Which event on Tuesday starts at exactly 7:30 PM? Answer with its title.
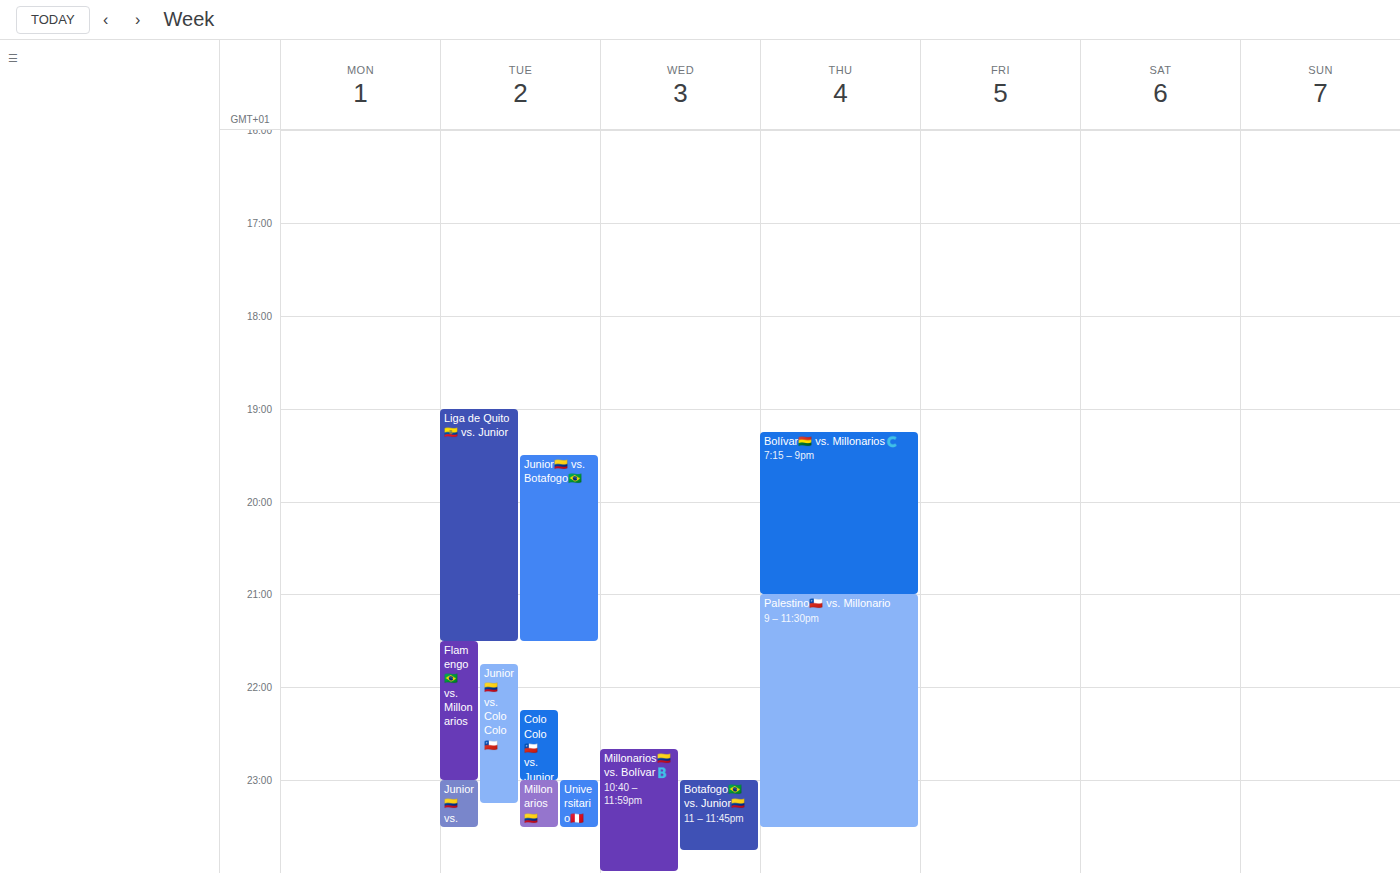
"Junior🇨🇴 vs. Botafogo🇧🇷"